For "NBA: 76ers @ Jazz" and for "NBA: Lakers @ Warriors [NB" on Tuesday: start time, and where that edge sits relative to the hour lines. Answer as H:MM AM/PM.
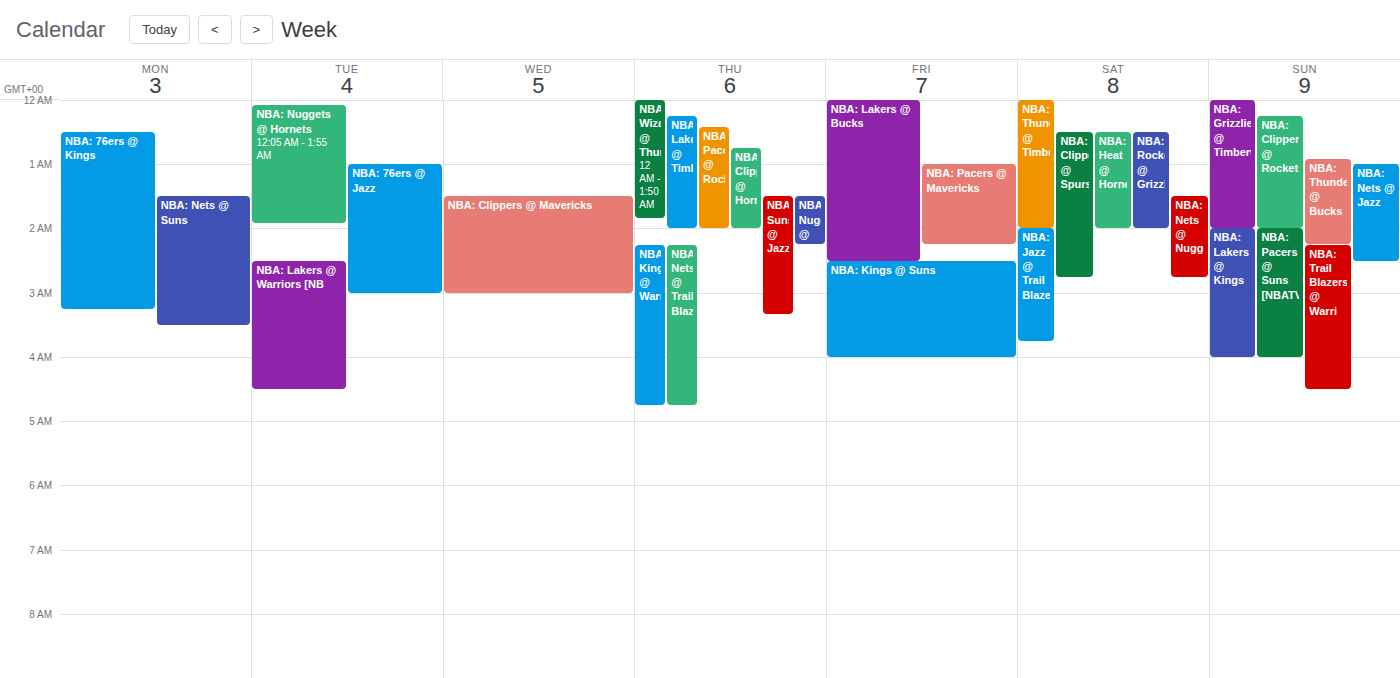
"NBA: 76ers @ Jazz": 1:00 AM, exactly on the 1 AM line. "NBA: Lakers @ Warriors [NB": 2:30 AM, halfway between the 2 AM and 3 AM lines.